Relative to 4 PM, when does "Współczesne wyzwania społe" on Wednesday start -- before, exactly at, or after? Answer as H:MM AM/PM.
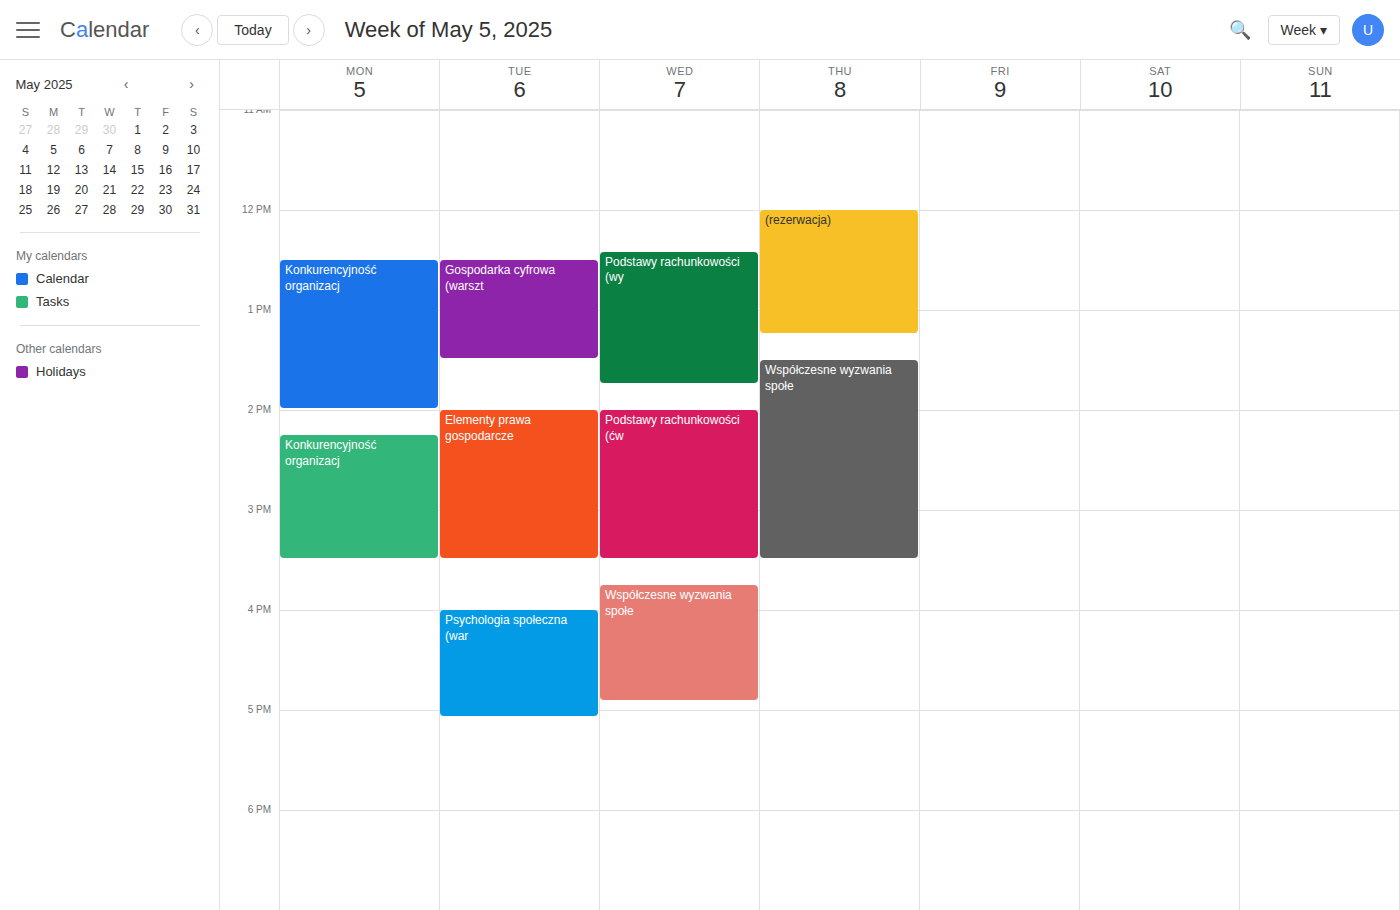
3:45 PM -- before 4 PM, 15 minutes above the 4 PM line.